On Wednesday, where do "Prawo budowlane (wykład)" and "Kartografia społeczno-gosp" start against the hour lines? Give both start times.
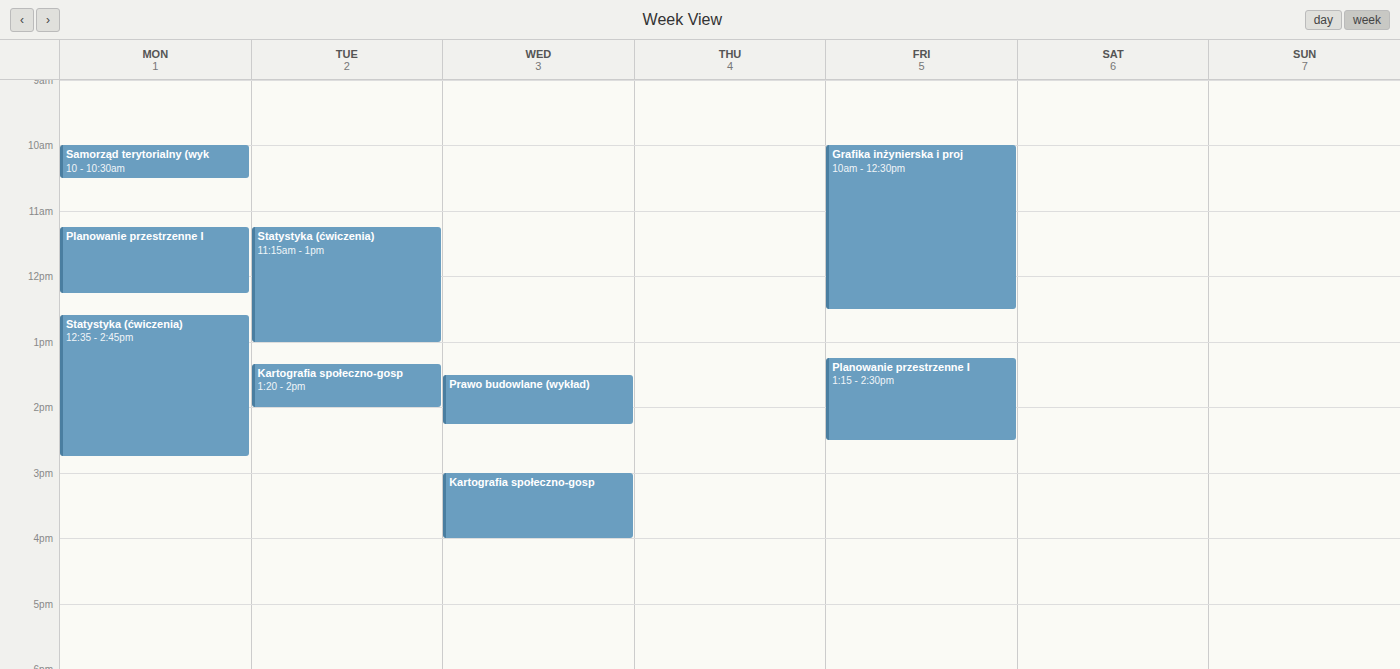
"Prawo budowlane (wykład)": 1:30 PM, halfway between the 1 PM and 2 PM lines. "Kartografia społeczno-gosp": 3:00 PM, exactly on the 3 PM line.